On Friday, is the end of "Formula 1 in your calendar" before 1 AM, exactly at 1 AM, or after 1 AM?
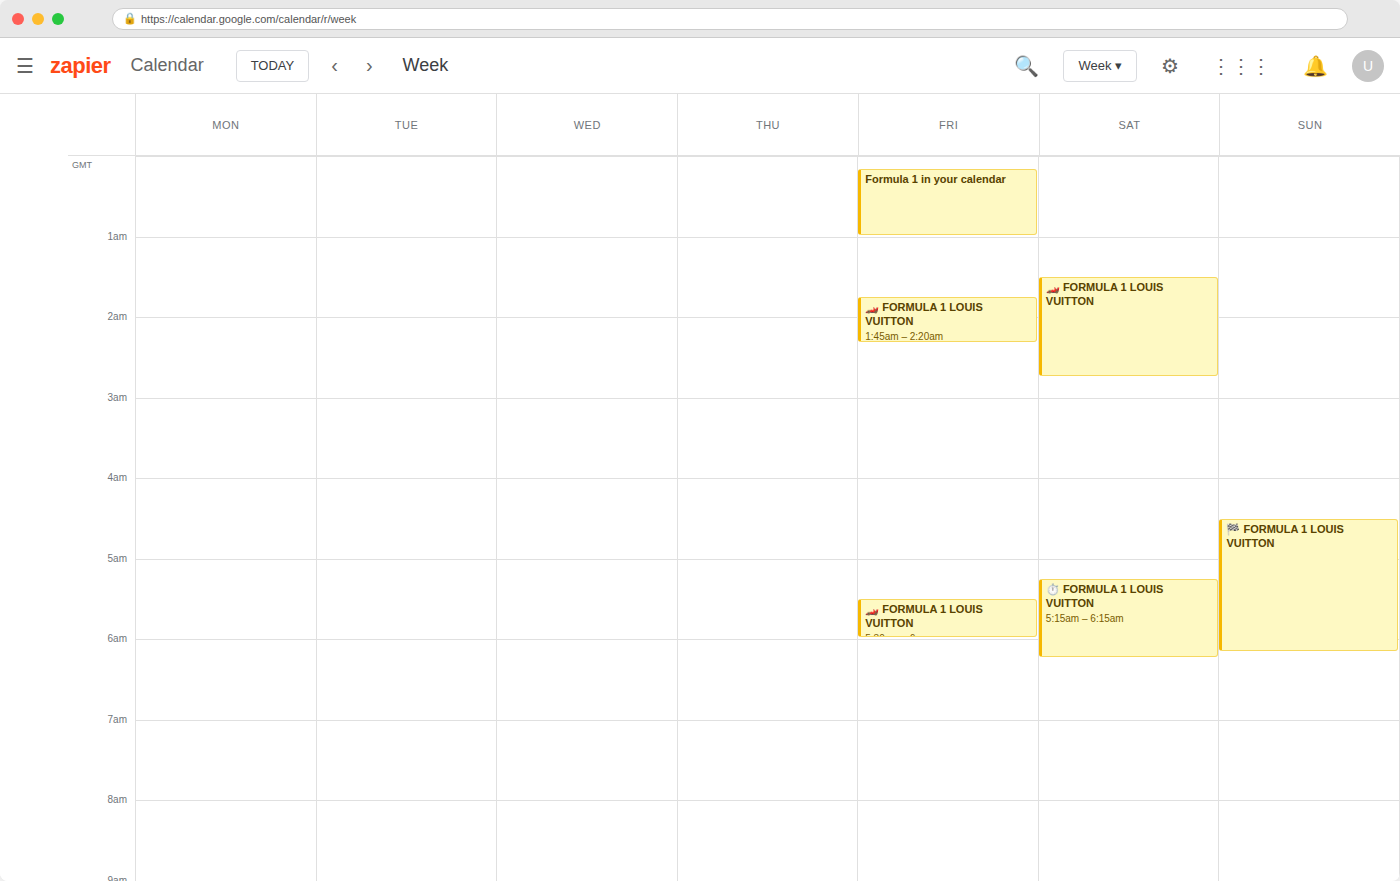
1:00 AM -- exactly at 1 AM, on the 1 AM line.